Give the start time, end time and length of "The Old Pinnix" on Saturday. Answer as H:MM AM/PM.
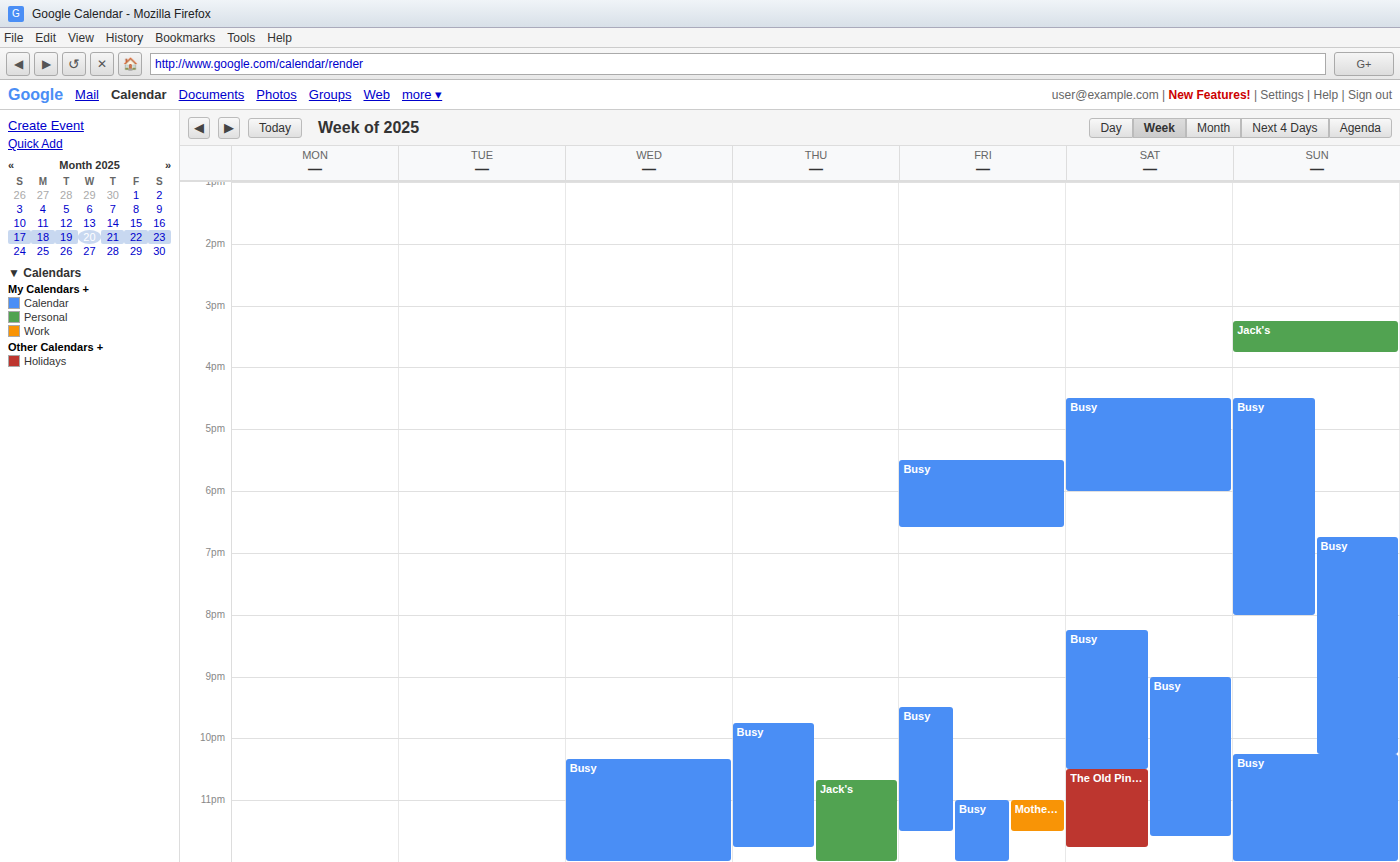
10:30 PM to 11:45 PM, 1 hour 15 minutes